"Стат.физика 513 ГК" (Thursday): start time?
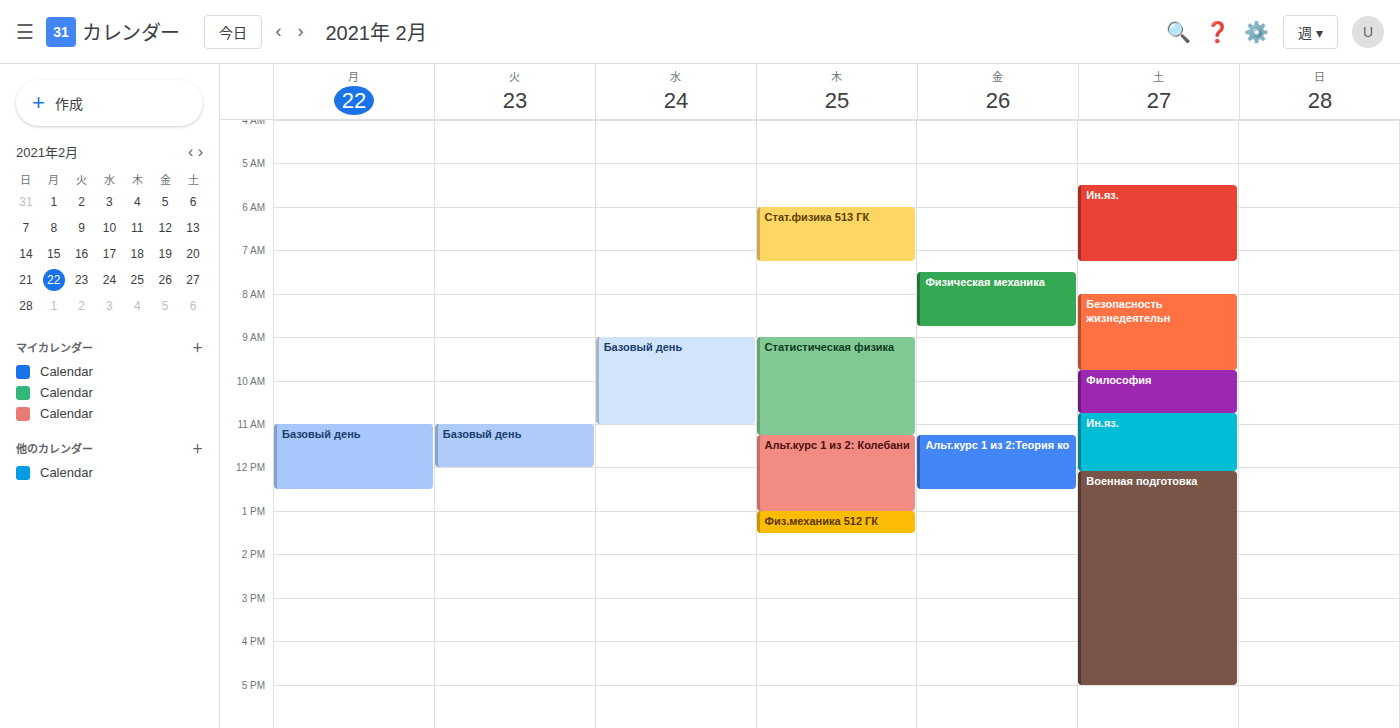
6:00 AM